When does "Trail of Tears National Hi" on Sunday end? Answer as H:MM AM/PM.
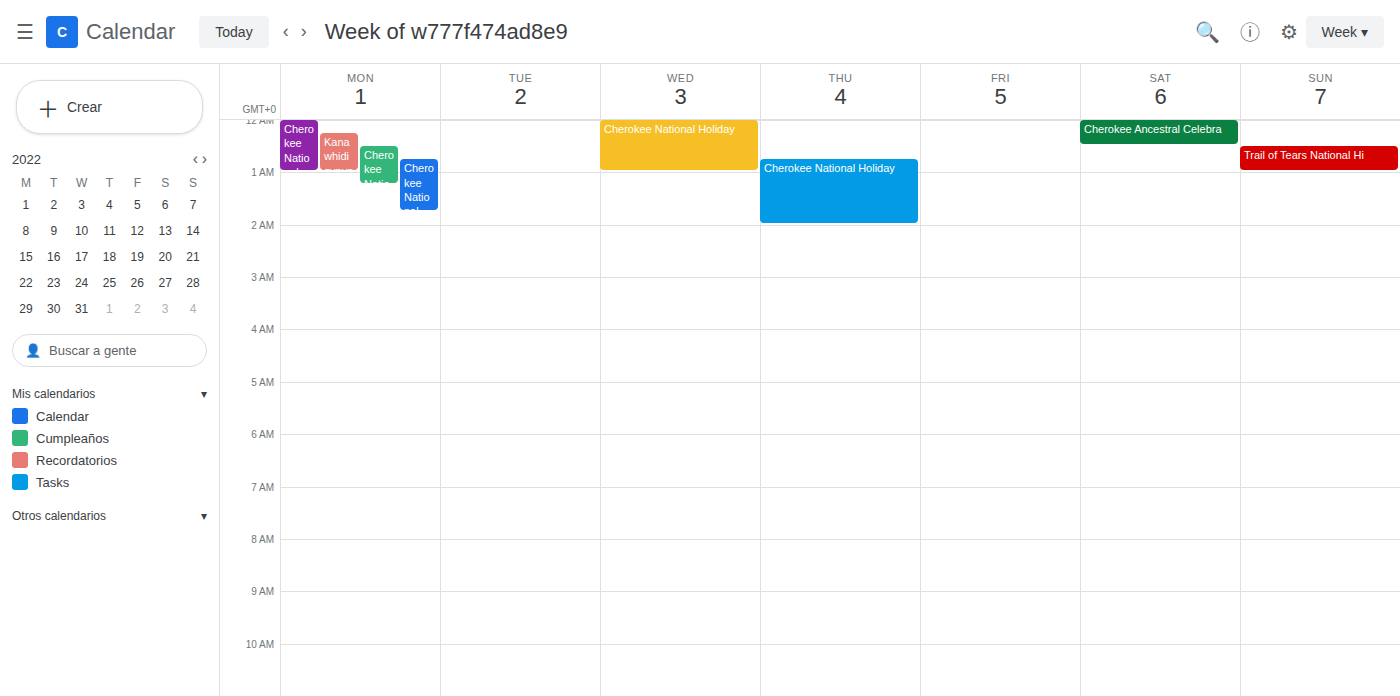
1:00 AM